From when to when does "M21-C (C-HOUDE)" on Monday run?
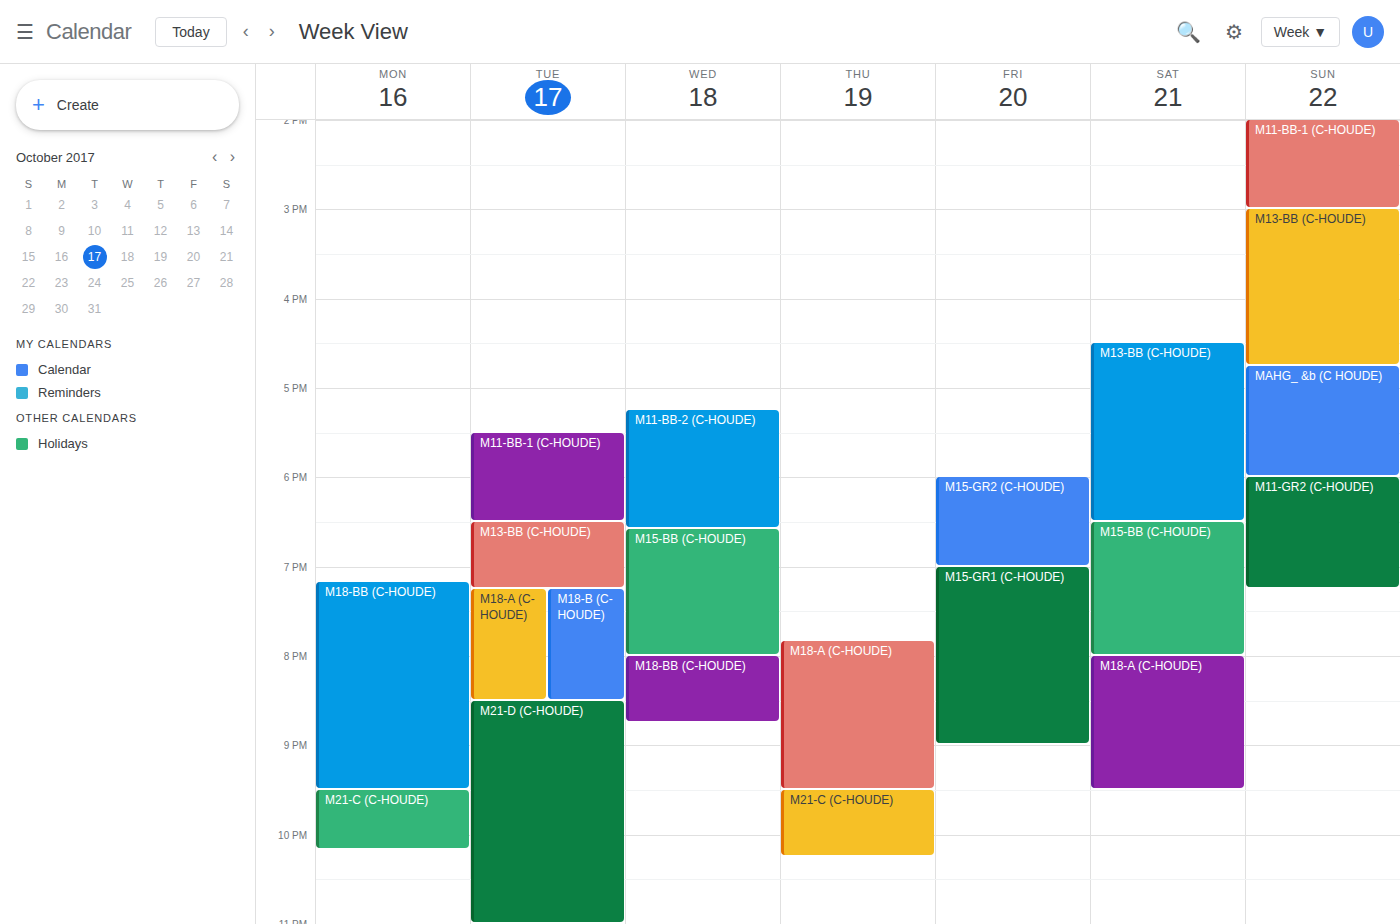
9:30 PM to 10:10 PM